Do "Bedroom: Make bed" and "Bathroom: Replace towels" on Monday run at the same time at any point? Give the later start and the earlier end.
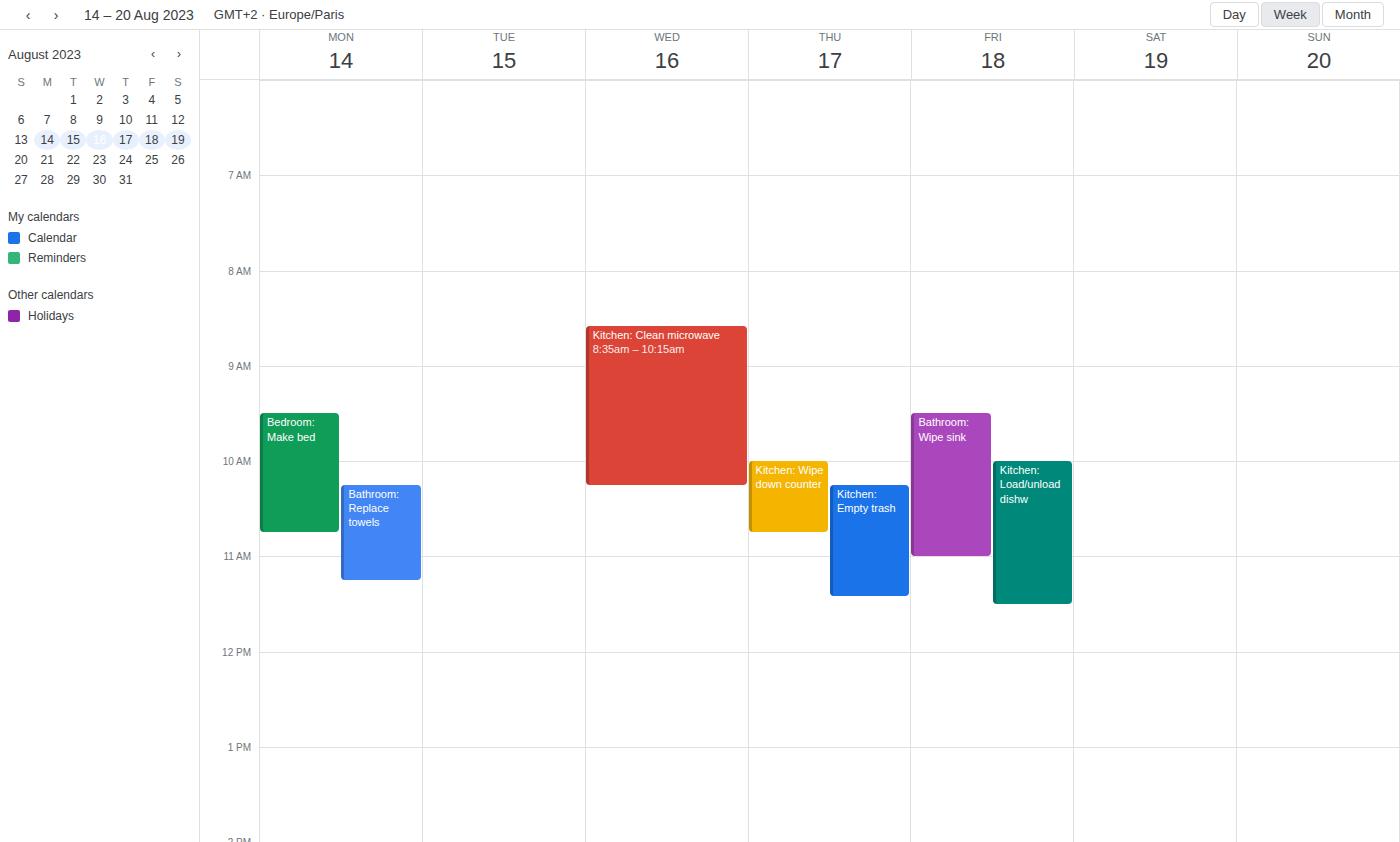
"Bathroom: Replace towels" starts at 10:15 AM, before "Bedroom: Make bed" ends at 10:45 AM -- they overlap.